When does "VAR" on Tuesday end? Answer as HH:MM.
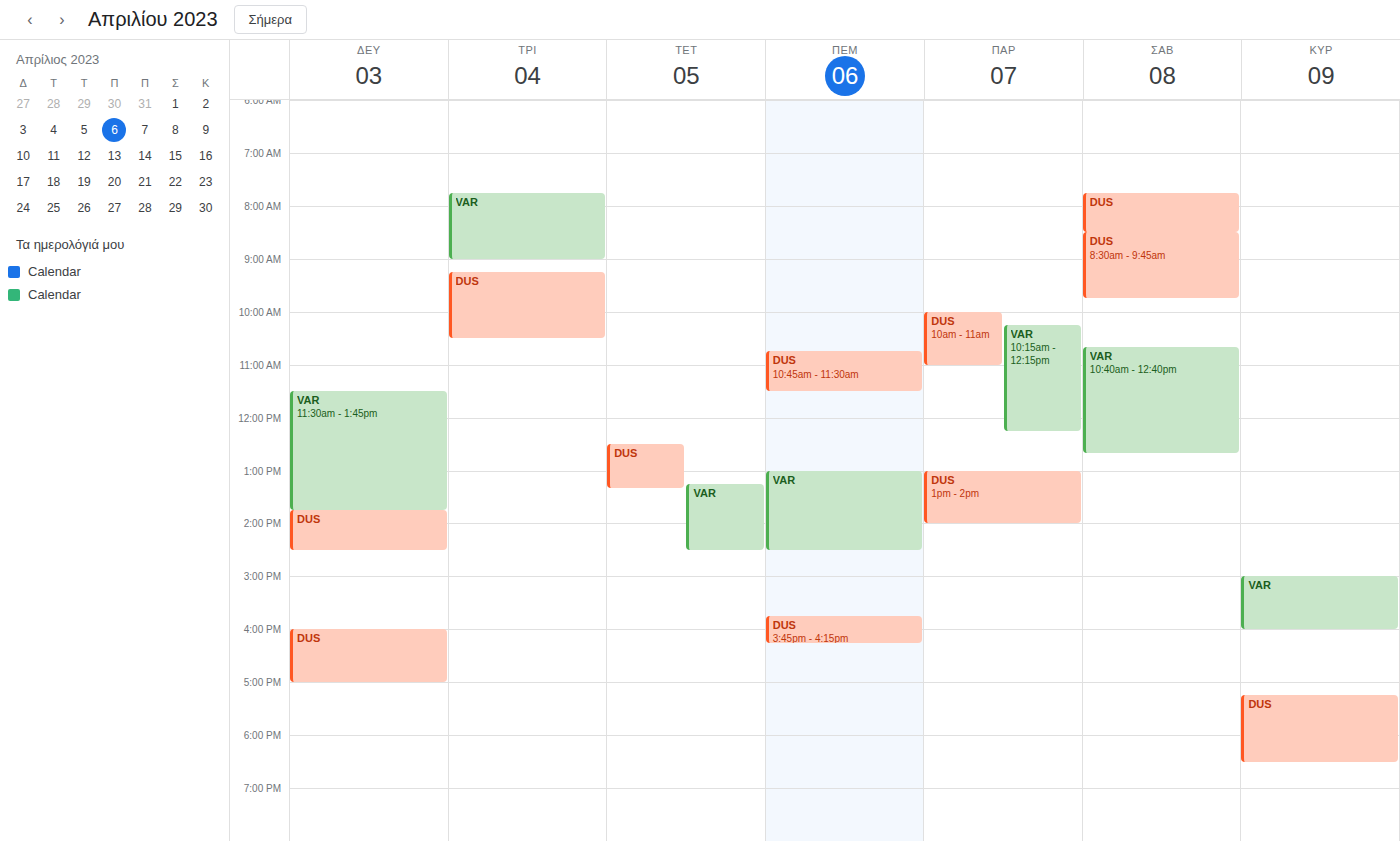
09:00